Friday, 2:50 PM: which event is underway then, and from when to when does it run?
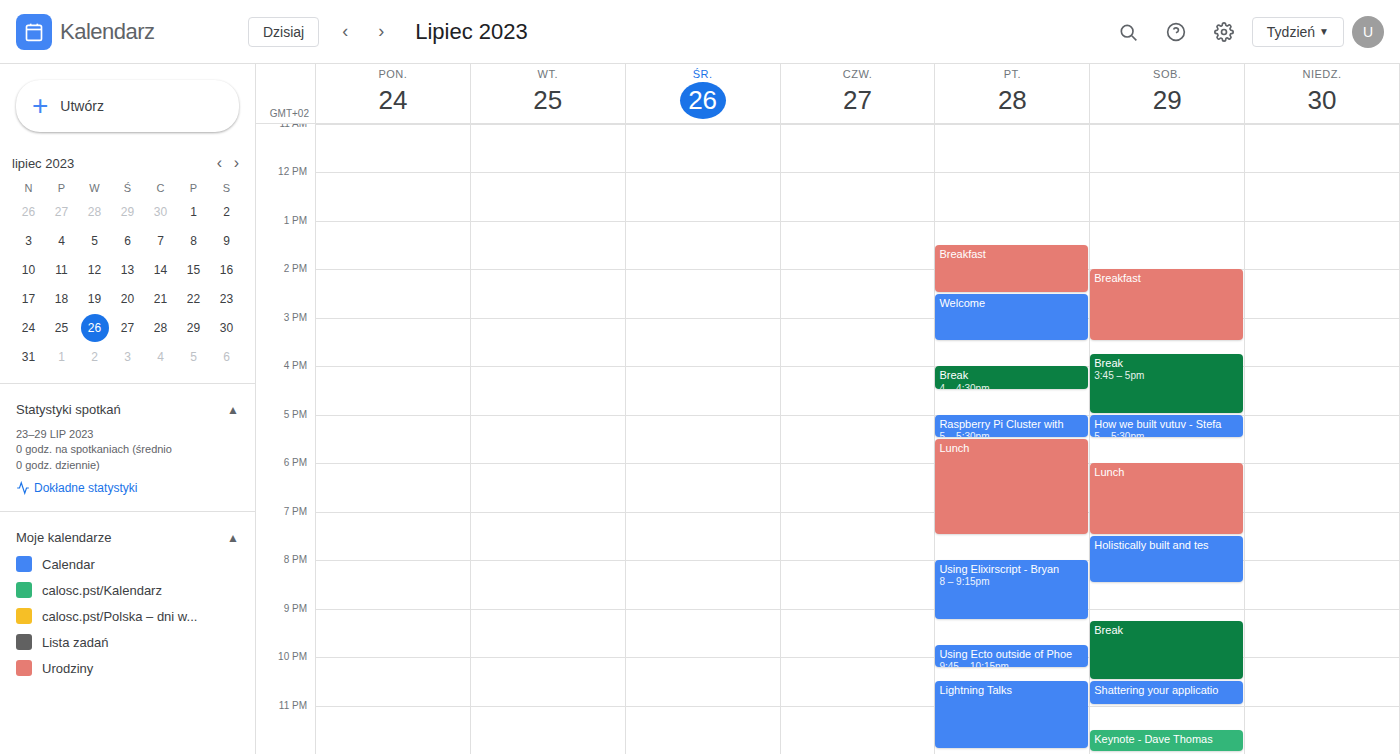
"Welcome", 2:30 PM to 3:30 PM